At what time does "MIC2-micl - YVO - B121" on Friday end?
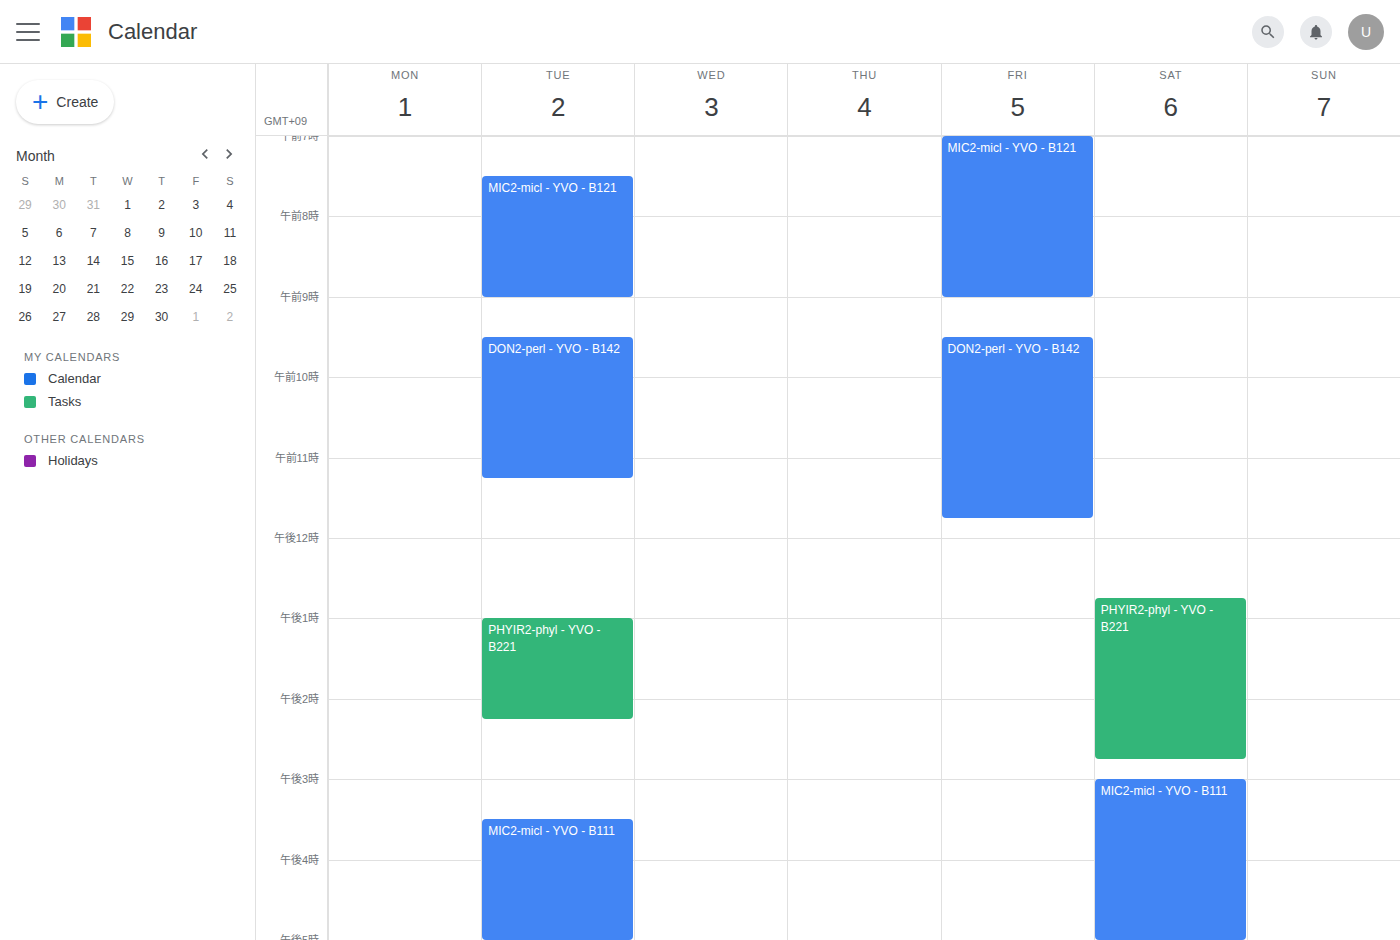
9:00 AM